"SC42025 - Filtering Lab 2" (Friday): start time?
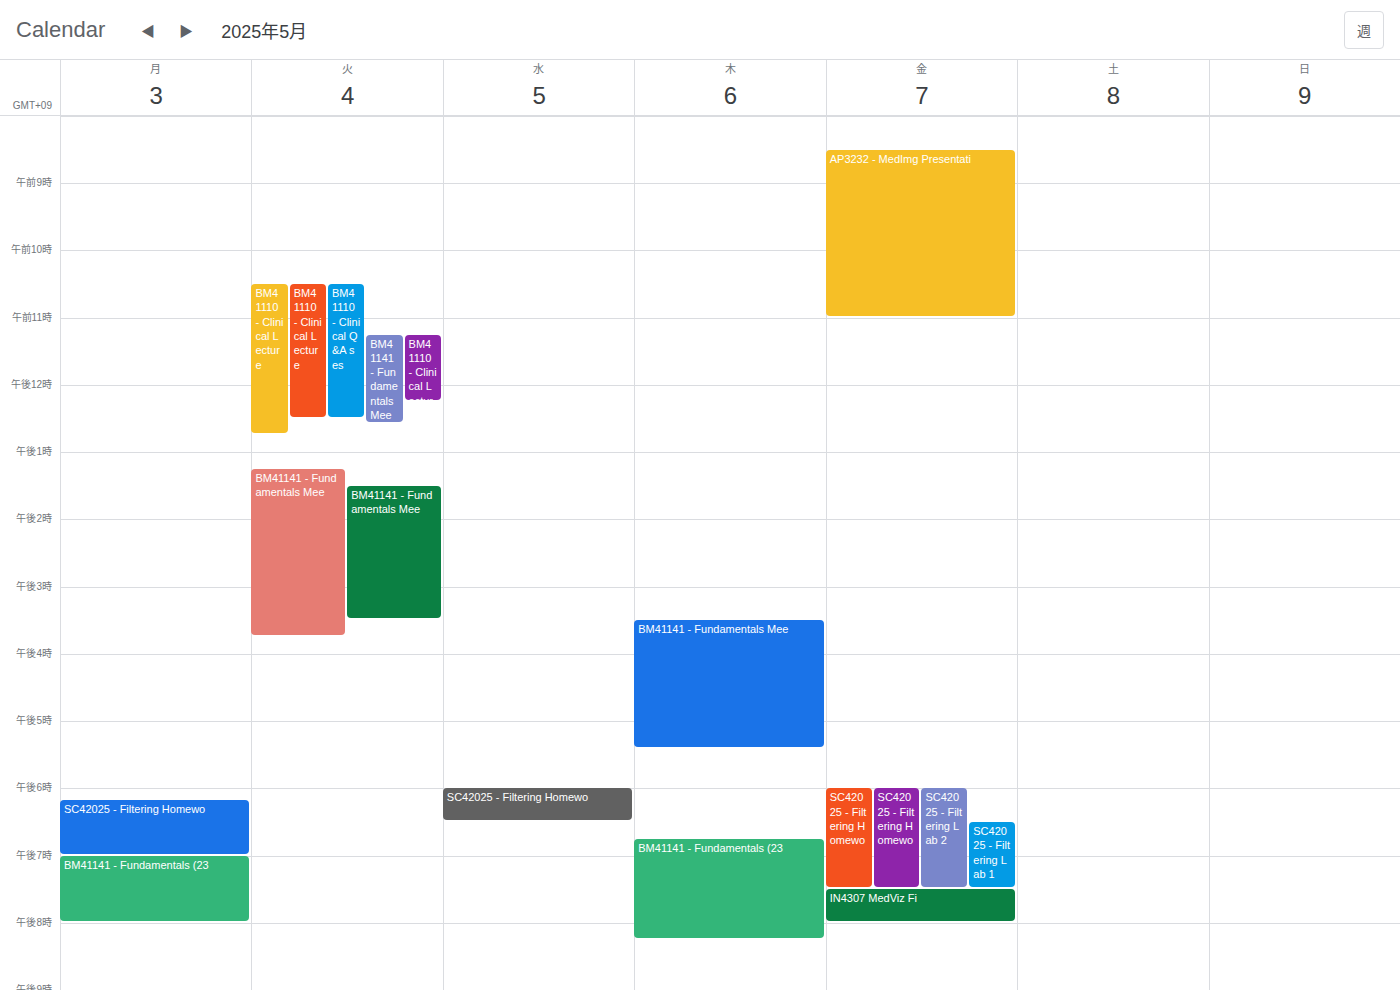
6:00 PM